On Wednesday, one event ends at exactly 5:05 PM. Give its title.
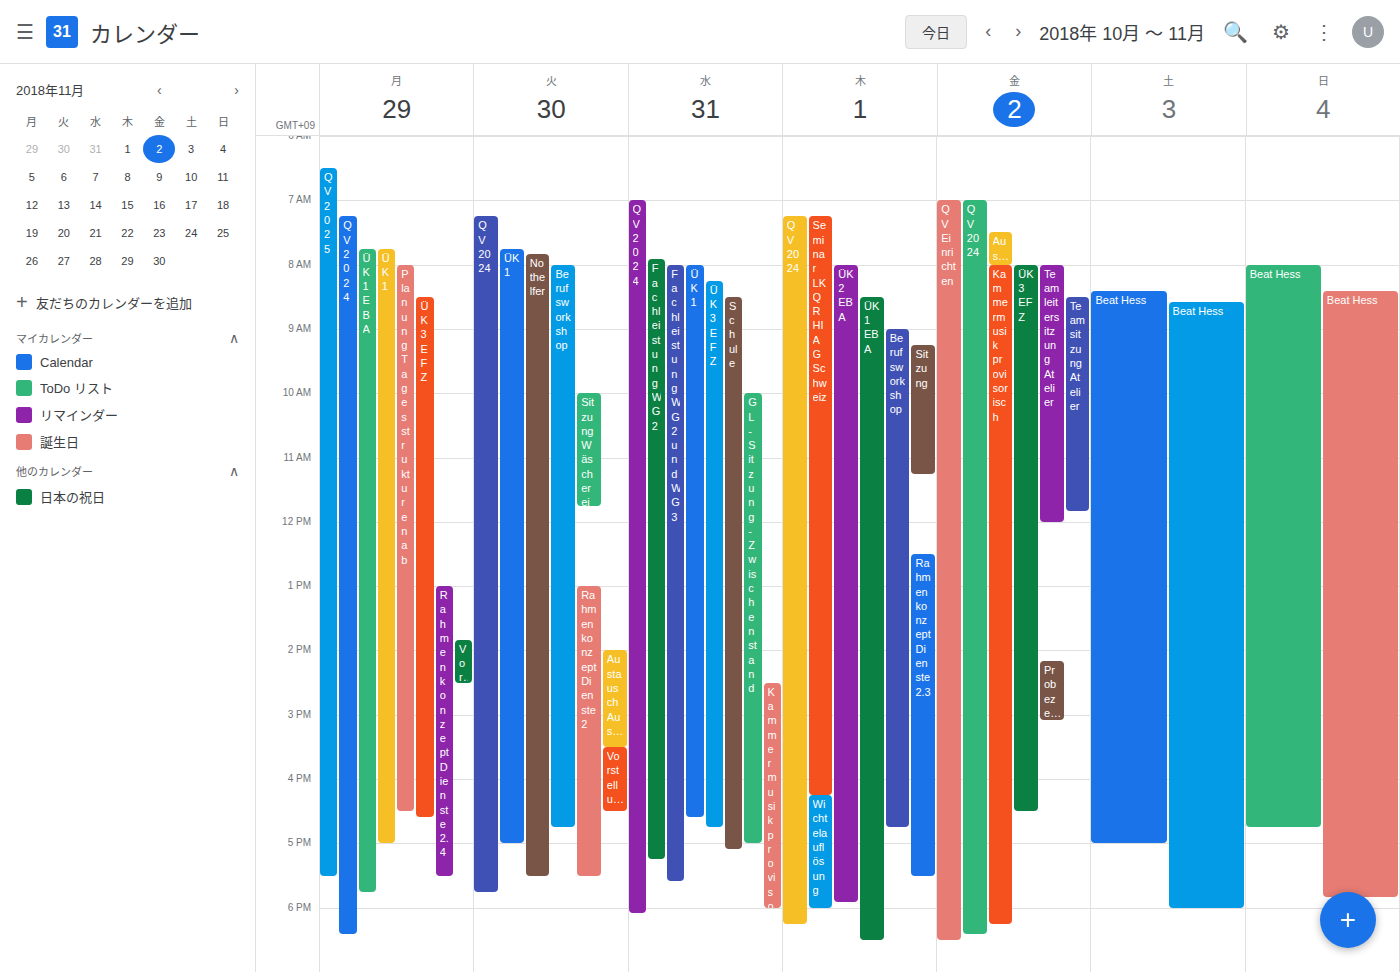
"Schule"